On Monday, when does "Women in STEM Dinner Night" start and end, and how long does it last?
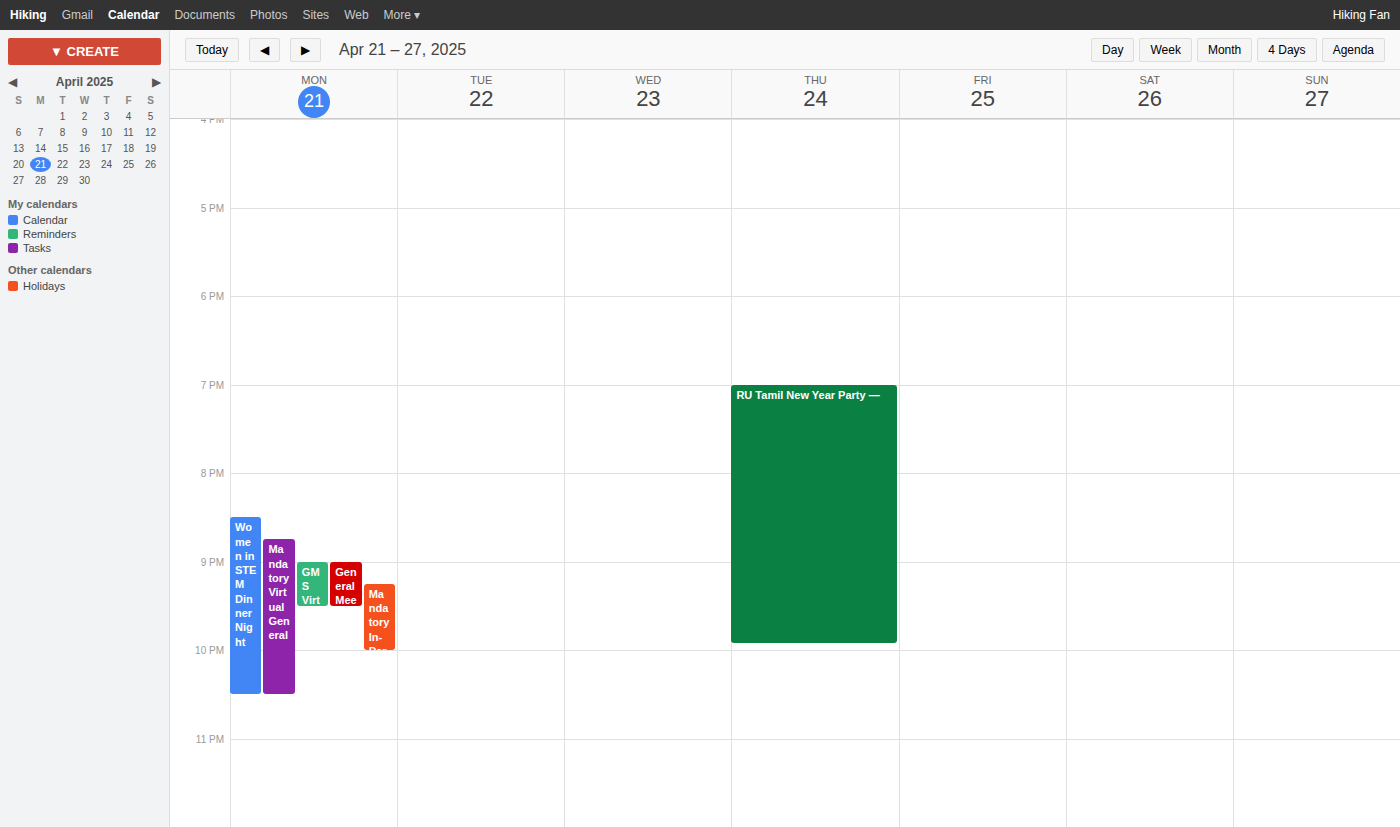
8:30 PM to 10:30 PM, 2 hours